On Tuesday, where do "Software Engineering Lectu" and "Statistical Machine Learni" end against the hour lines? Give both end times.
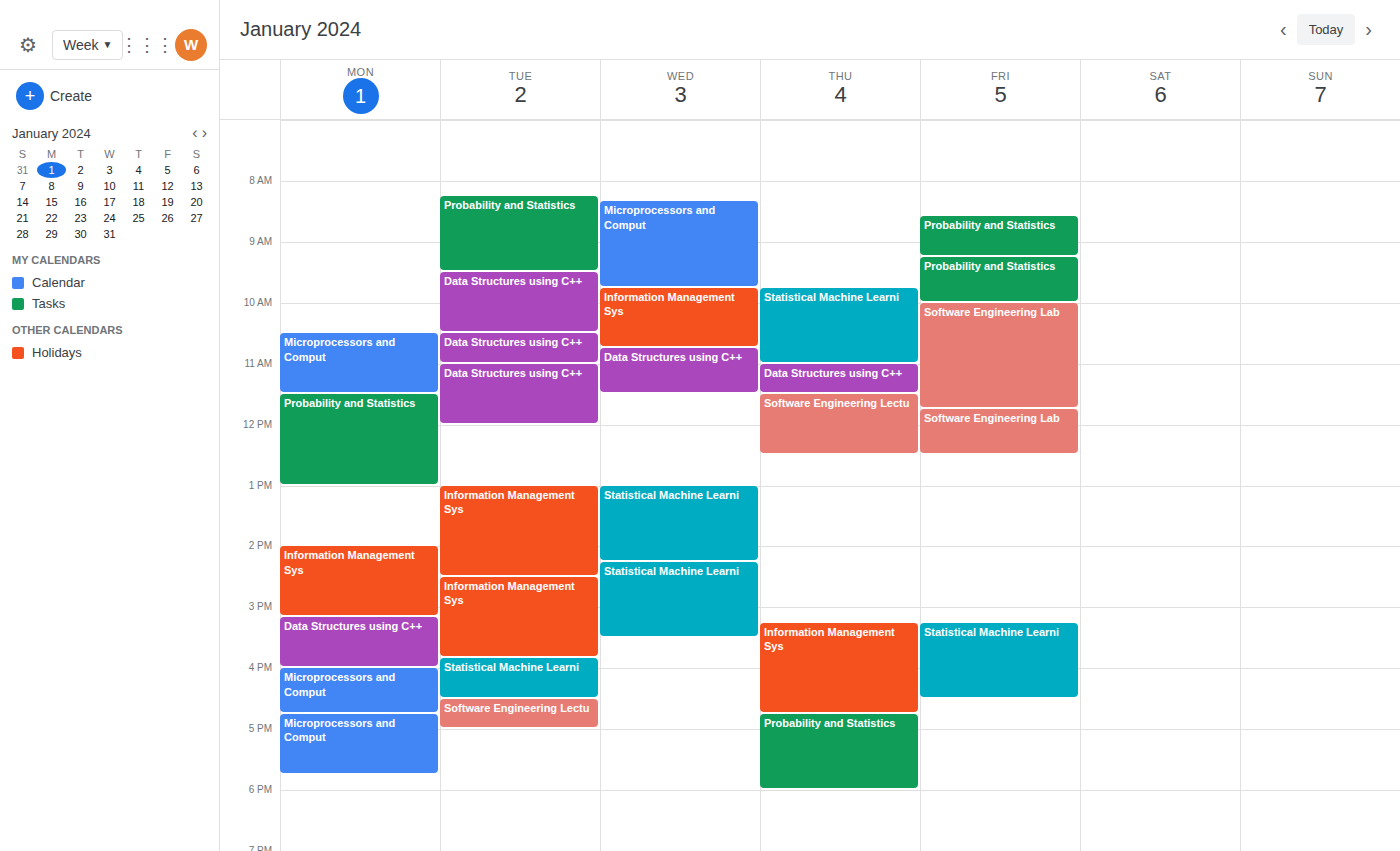
"Software Engineering Lectu": 5:00 PM, exactly on the 5 PM line. "Statistical Machine Learni": 4:30 PM, halfway between the 4 PM and 5 PM lines.